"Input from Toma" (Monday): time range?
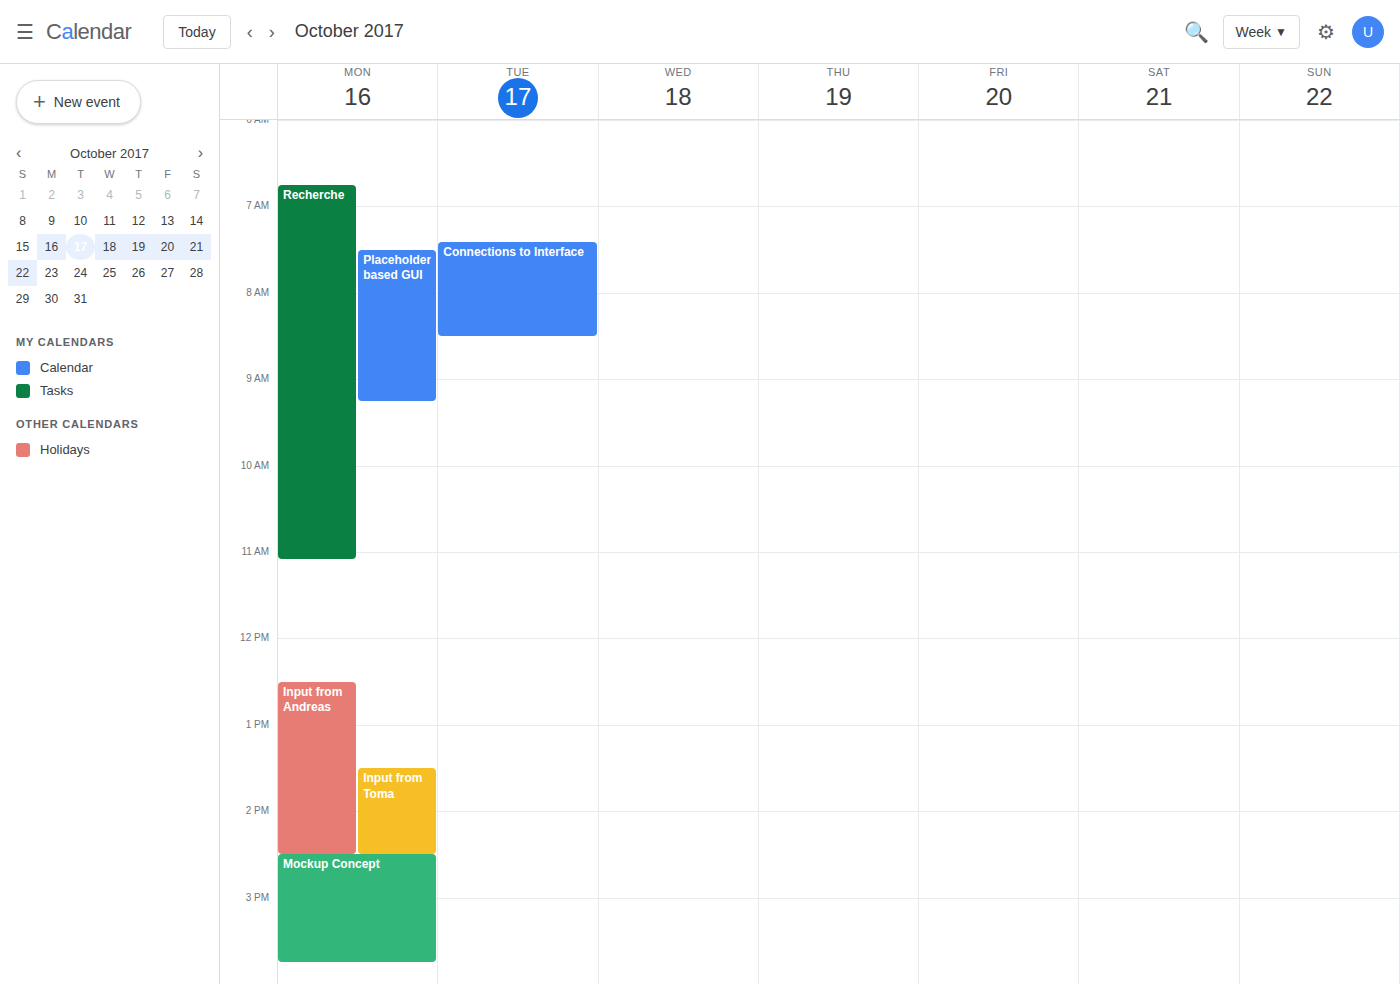
1:30 PM to 2:30 PM